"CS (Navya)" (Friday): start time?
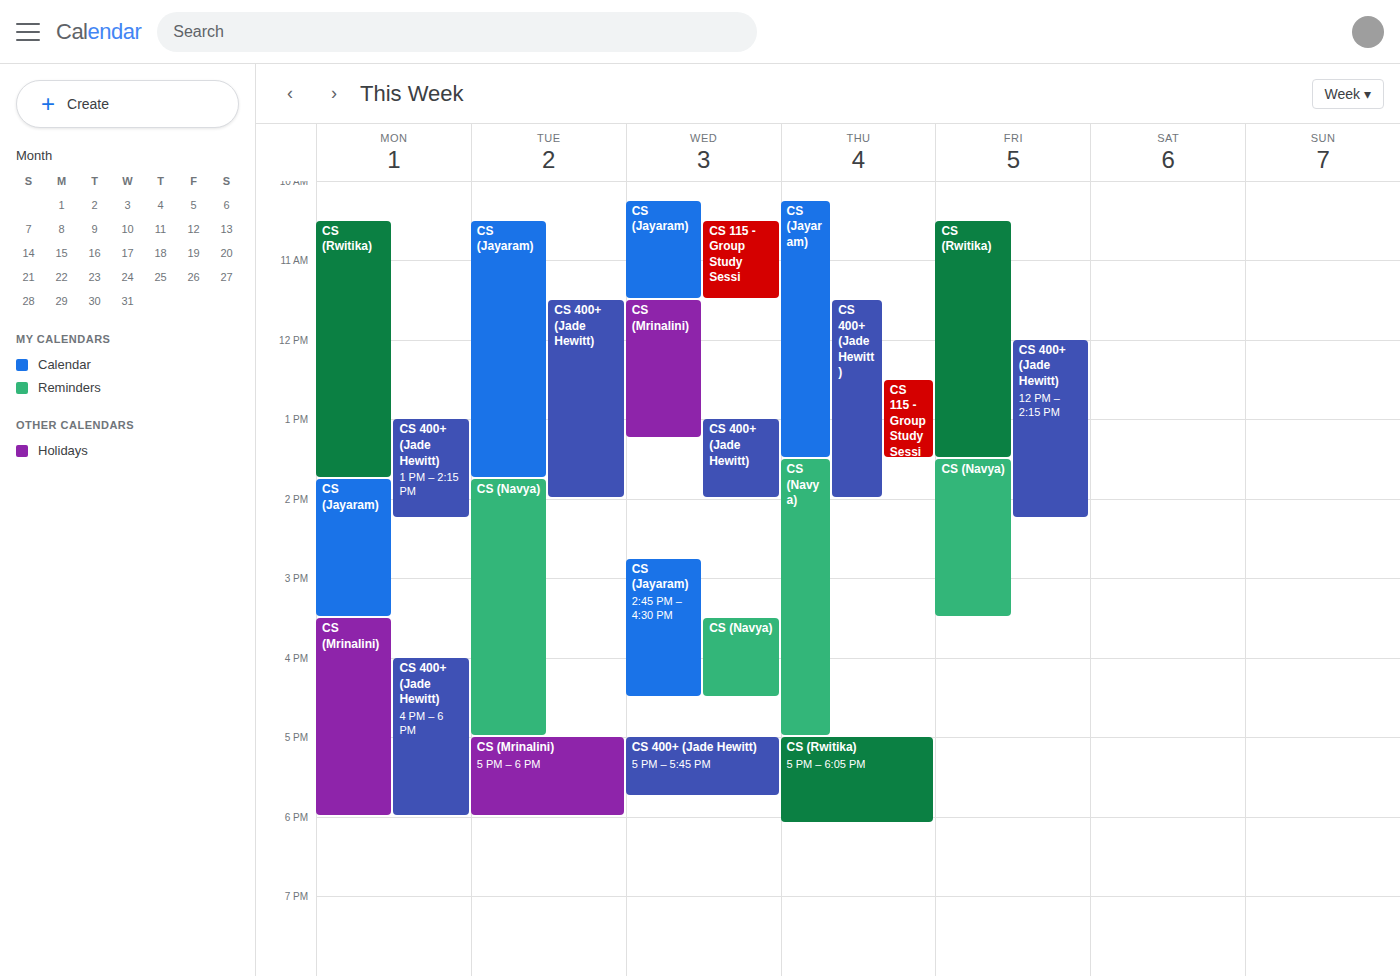
13:30